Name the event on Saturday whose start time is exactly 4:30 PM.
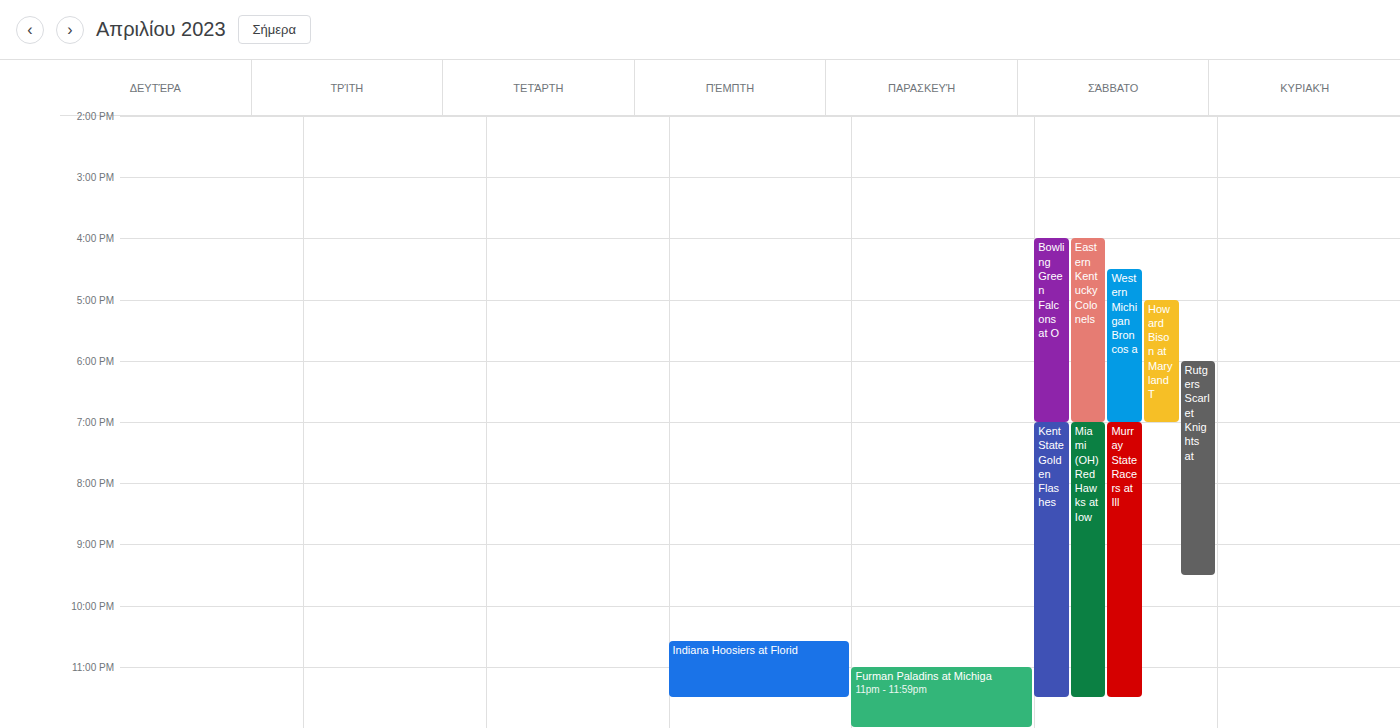
"Western Michigan Broncos a"